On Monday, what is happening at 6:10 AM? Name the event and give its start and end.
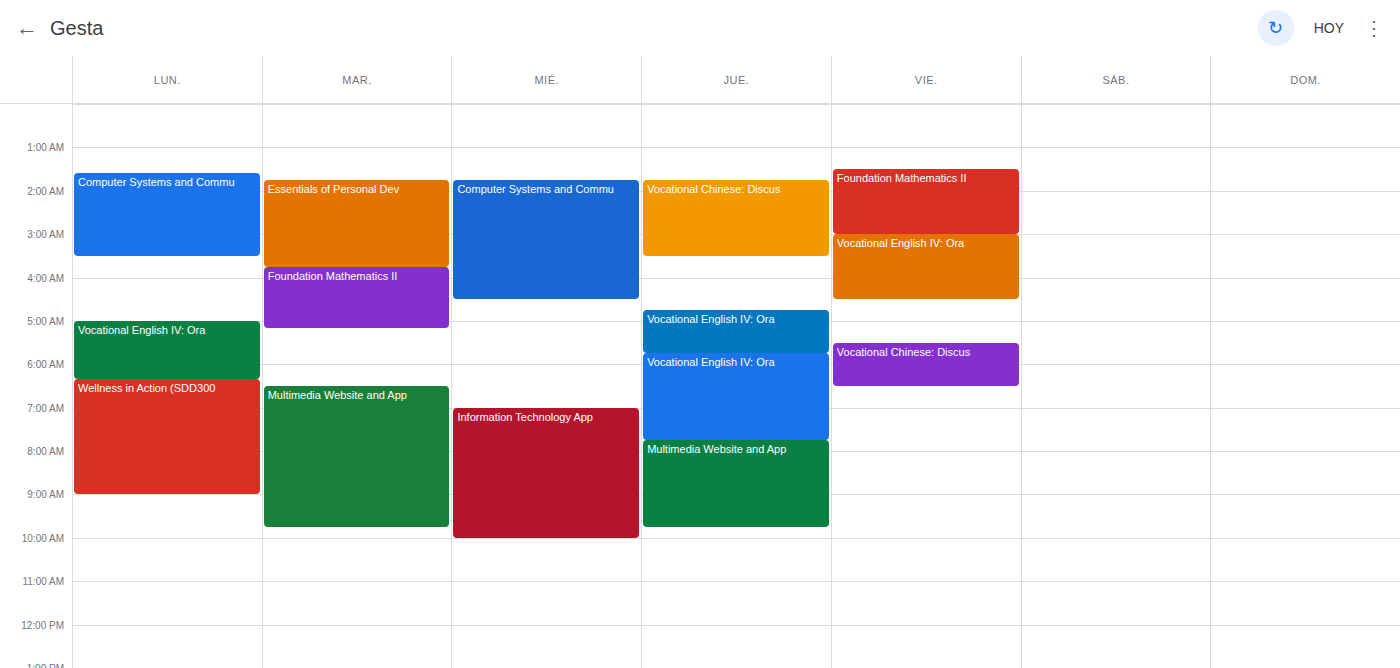
"Vocational English IV: Ora", 5:00 AM to 6:20 AM